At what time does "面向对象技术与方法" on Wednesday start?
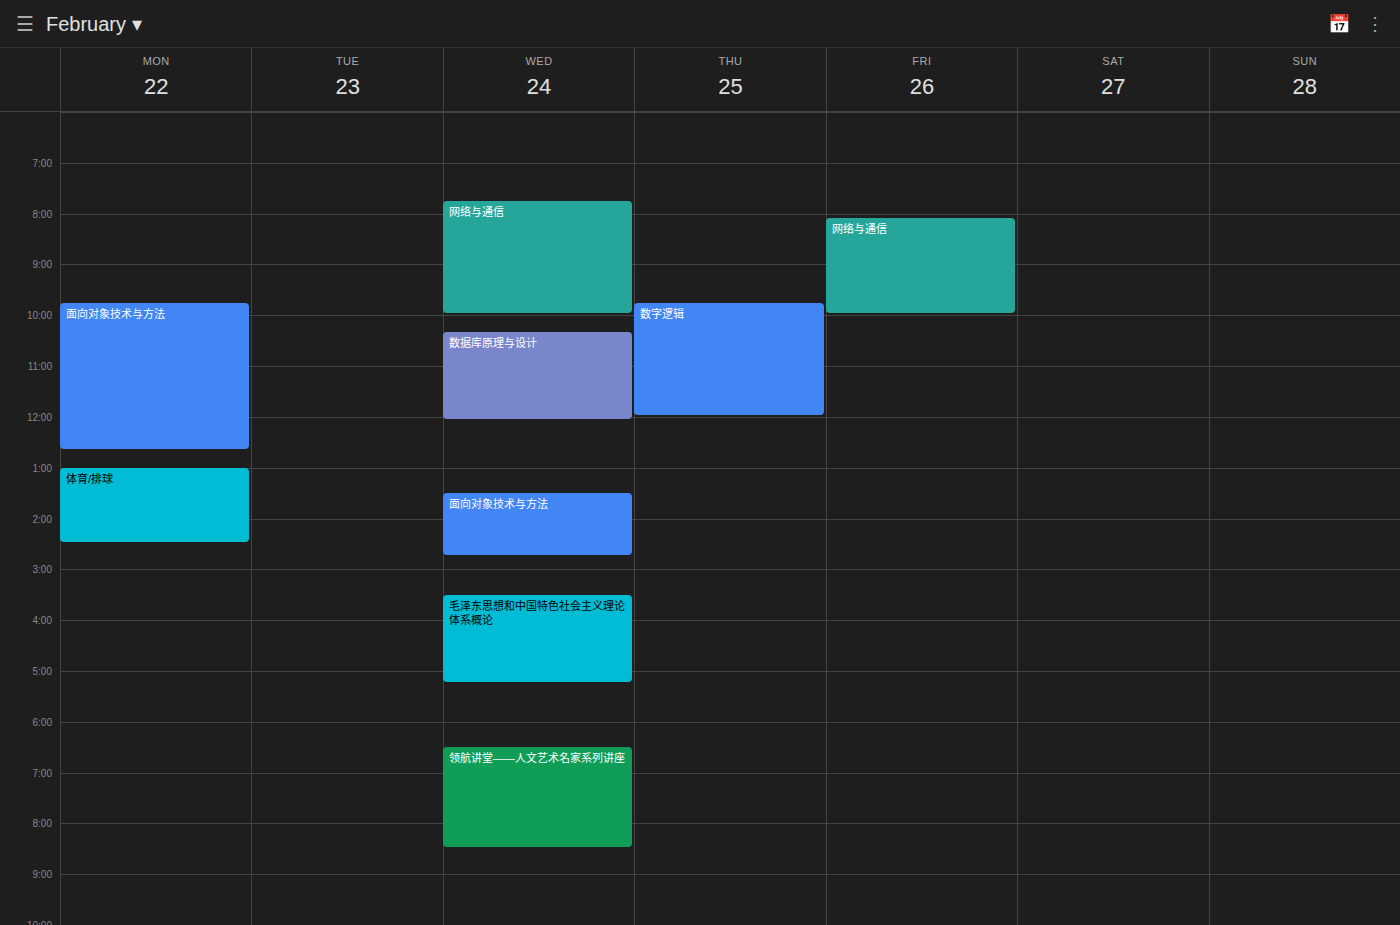
1:30 PM